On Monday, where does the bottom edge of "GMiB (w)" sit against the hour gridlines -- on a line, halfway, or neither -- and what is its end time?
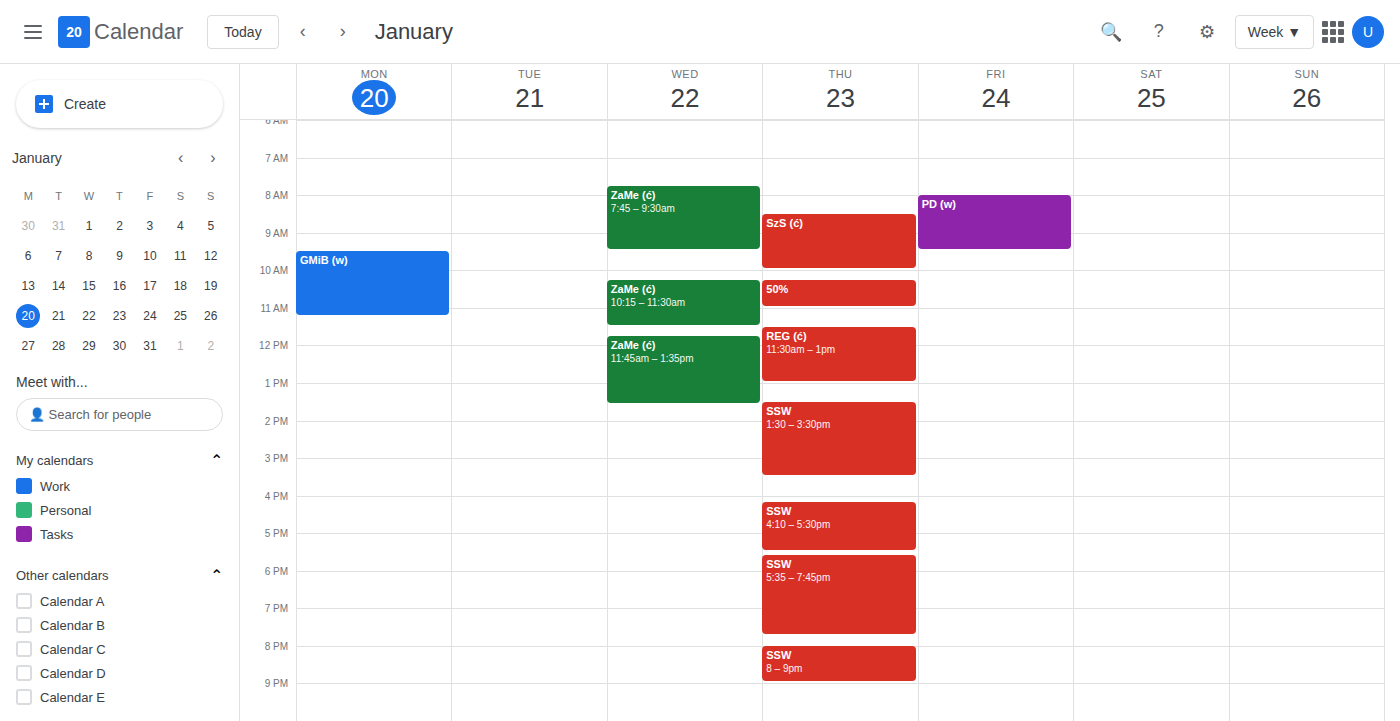
11:15 AM -- neither: a quarter of the way from the 11 AM line to the 12 PM line.